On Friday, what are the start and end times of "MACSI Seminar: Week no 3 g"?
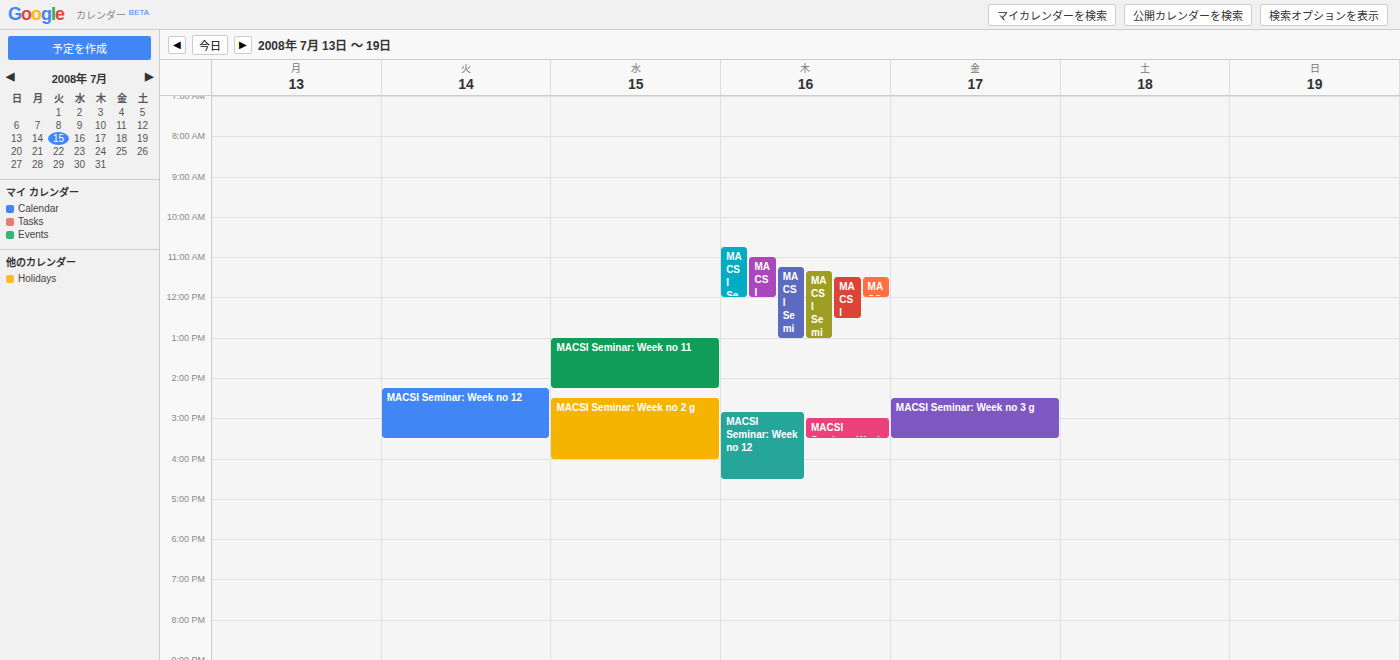
2:30 PM to 3:30 PM